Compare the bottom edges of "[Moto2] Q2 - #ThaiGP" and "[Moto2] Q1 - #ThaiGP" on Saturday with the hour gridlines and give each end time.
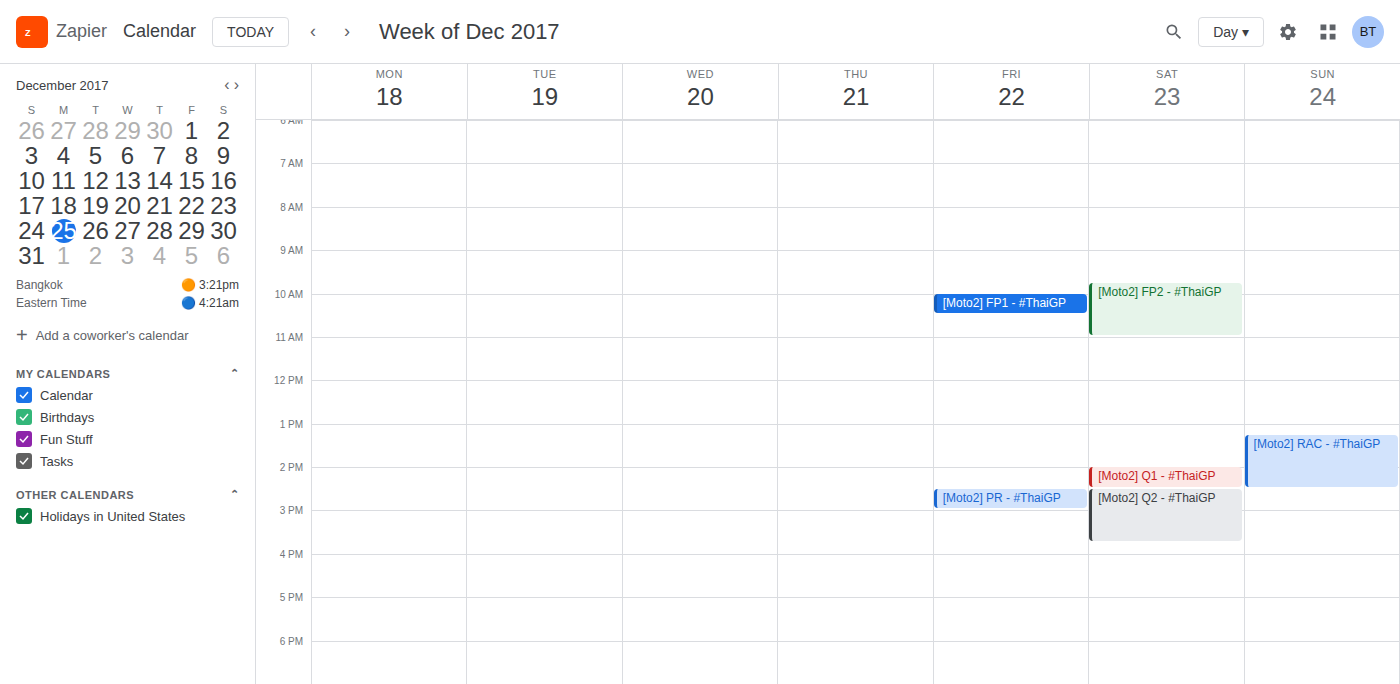
"[Moto2] Q2 - #ThaiGP": 3:45 PM, neither: three quarters of the way from the 3 PM line to the 4 PM line. "[Moto2] Q1 - #ThaiGP": 2:30 PM, halfway between the 2 PM and 3 PM lines.